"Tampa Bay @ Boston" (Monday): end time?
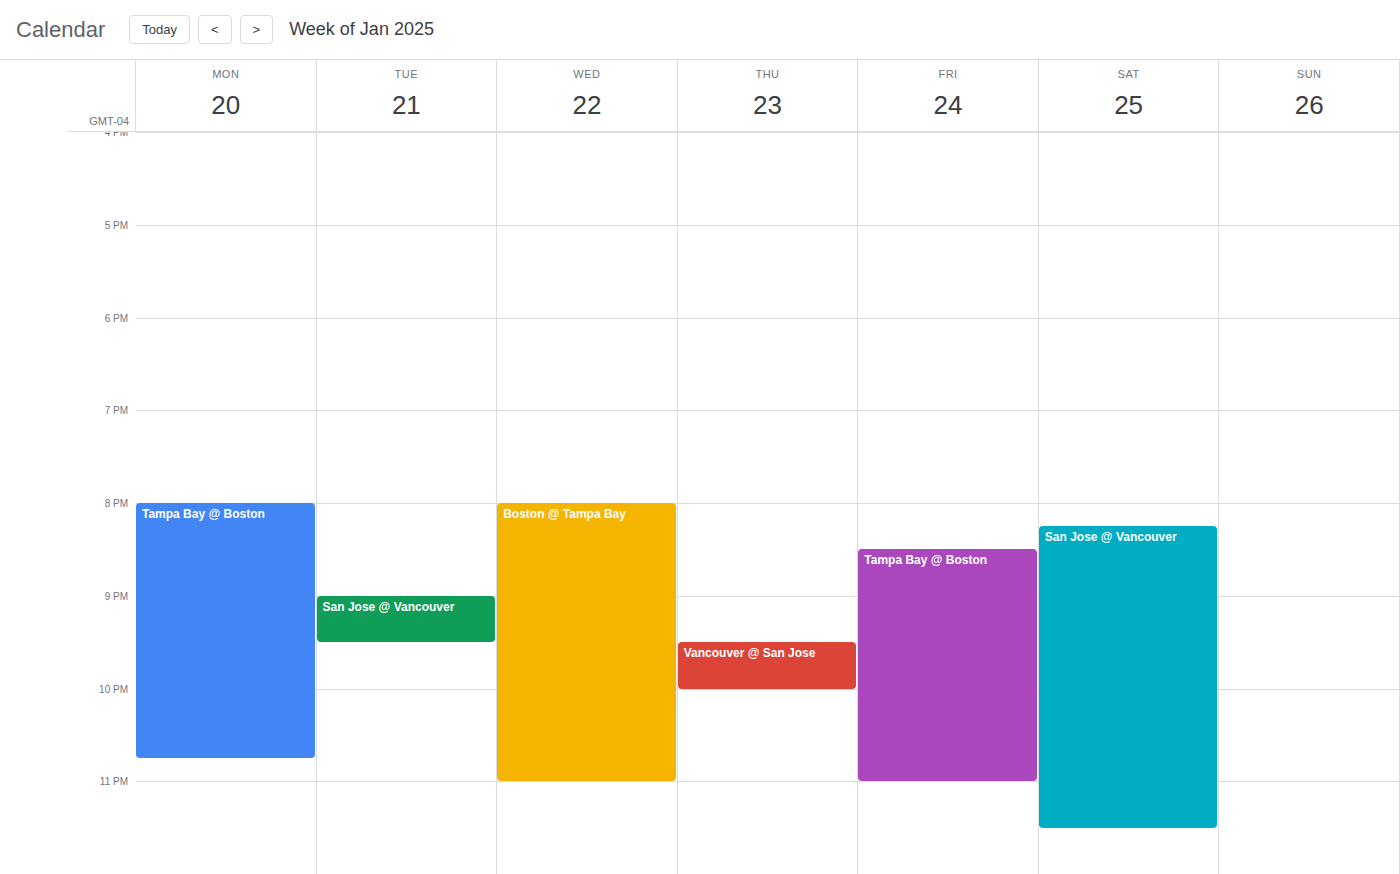
10:45 PM